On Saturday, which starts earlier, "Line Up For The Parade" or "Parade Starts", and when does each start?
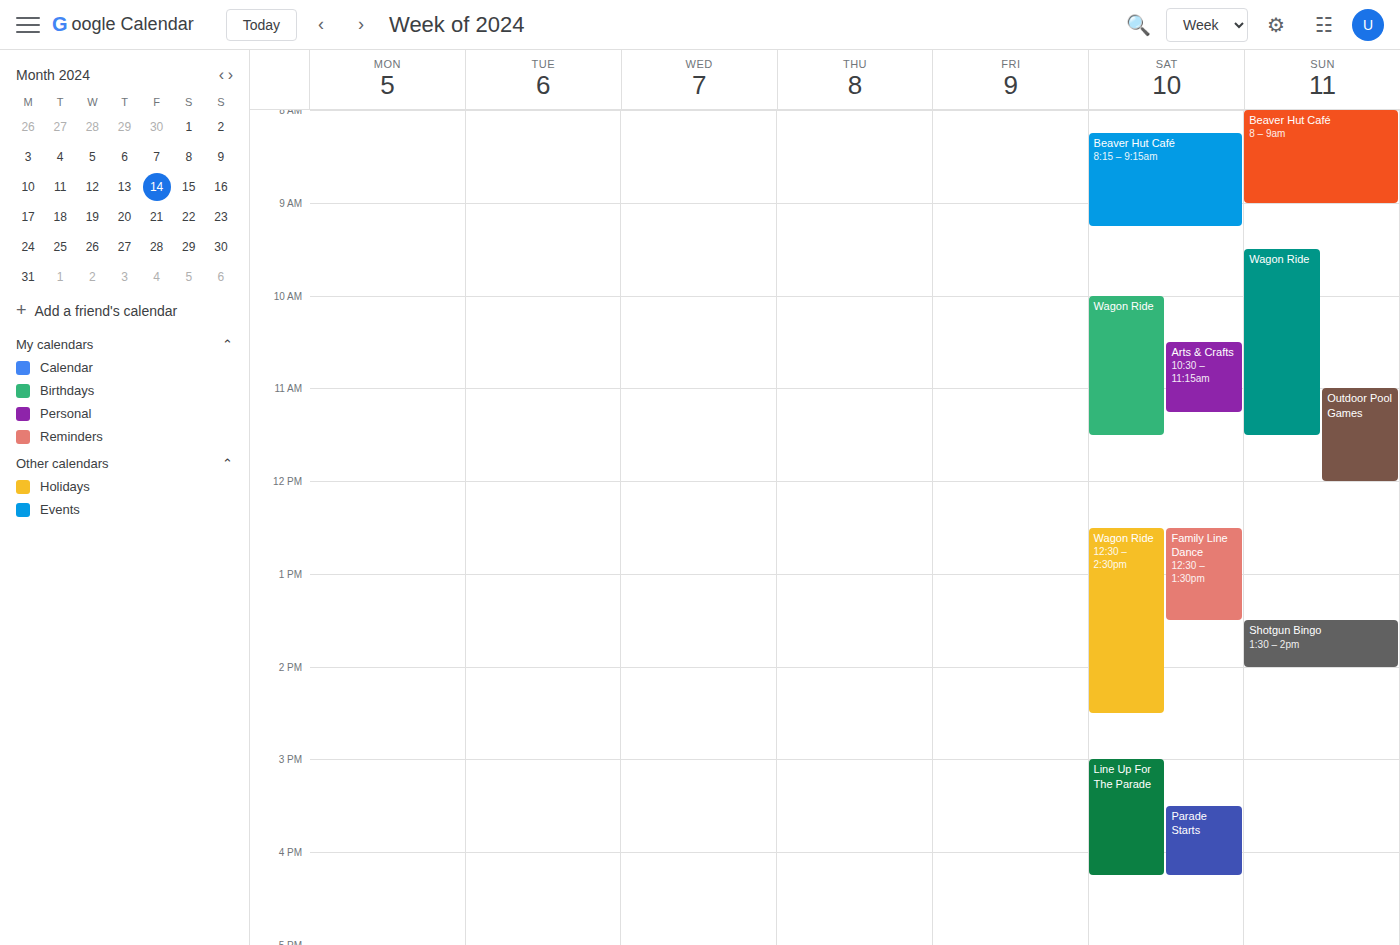
"Line Up For The Parade" 3:00 PM; "Parade Starts" 3:30 PM.